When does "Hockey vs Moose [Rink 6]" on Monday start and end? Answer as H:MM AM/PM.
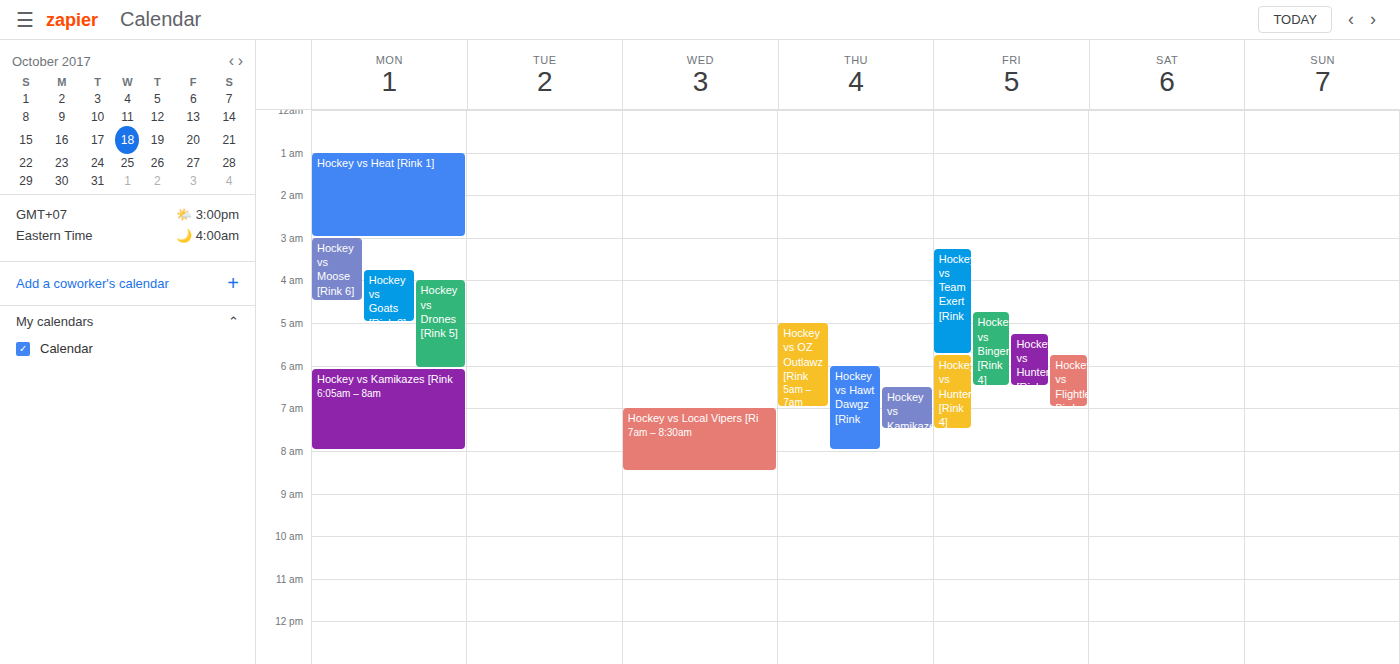
3:00 AM to 4:30 AM